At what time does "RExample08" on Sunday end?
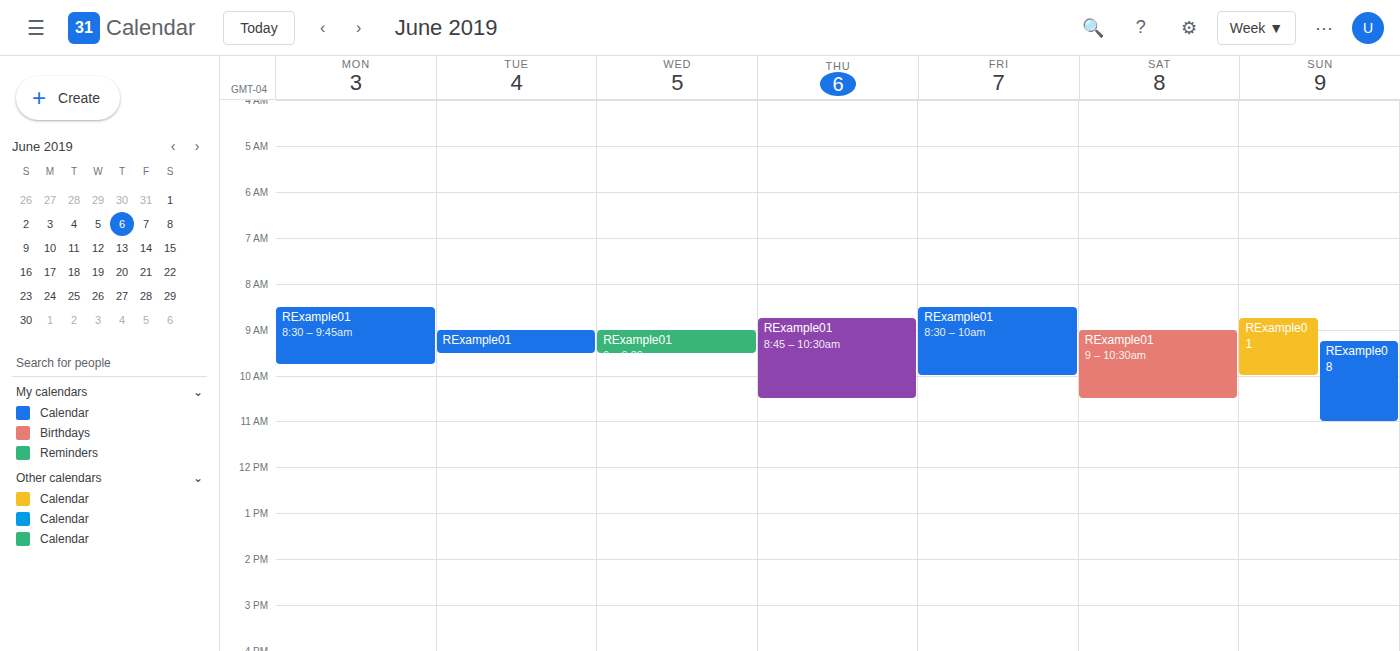
11:00 AM